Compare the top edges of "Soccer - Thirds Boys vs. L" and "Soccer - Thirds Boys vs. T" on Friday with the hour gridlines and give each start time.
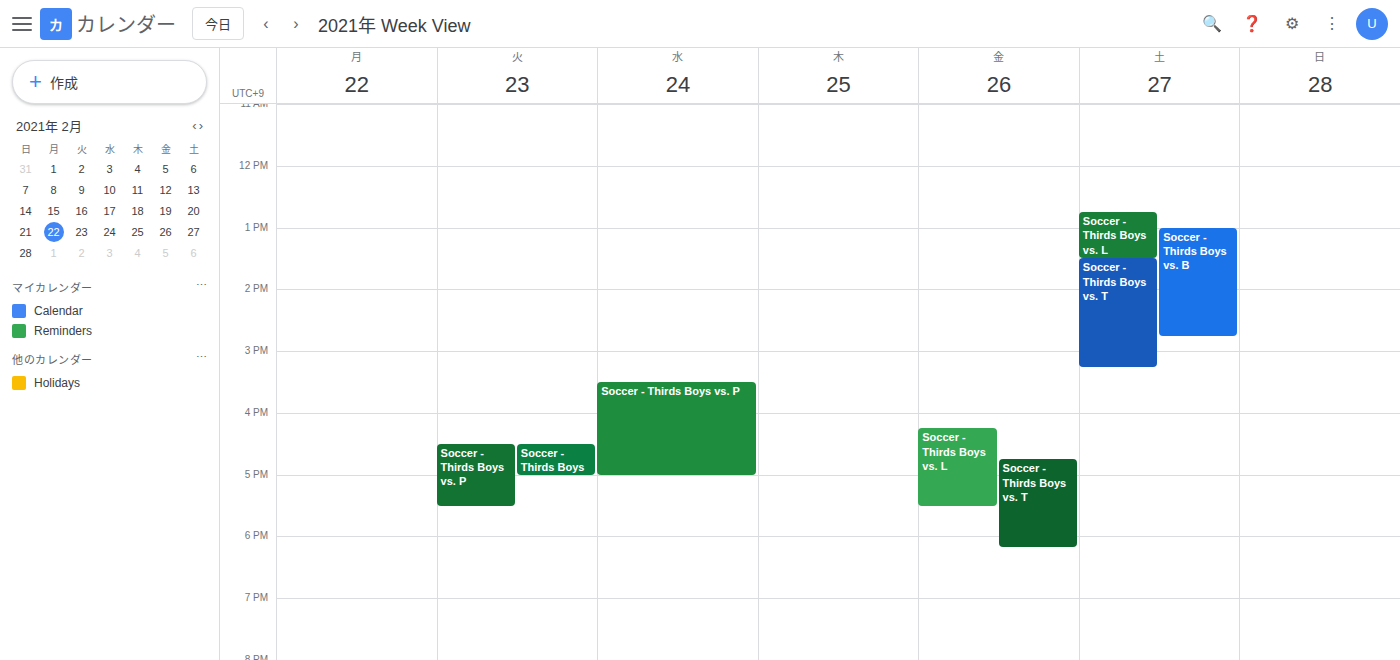
"Soccer - Thirds Boys vs. L": 4:15 PM, neither: a quarter of the way from the 4 PM line to the 5 PM line. "Soccer - Thirds Boys vs. T": 4:45 PM, neither: three quarters of the way from the 4 PM line to the 5 PM line.